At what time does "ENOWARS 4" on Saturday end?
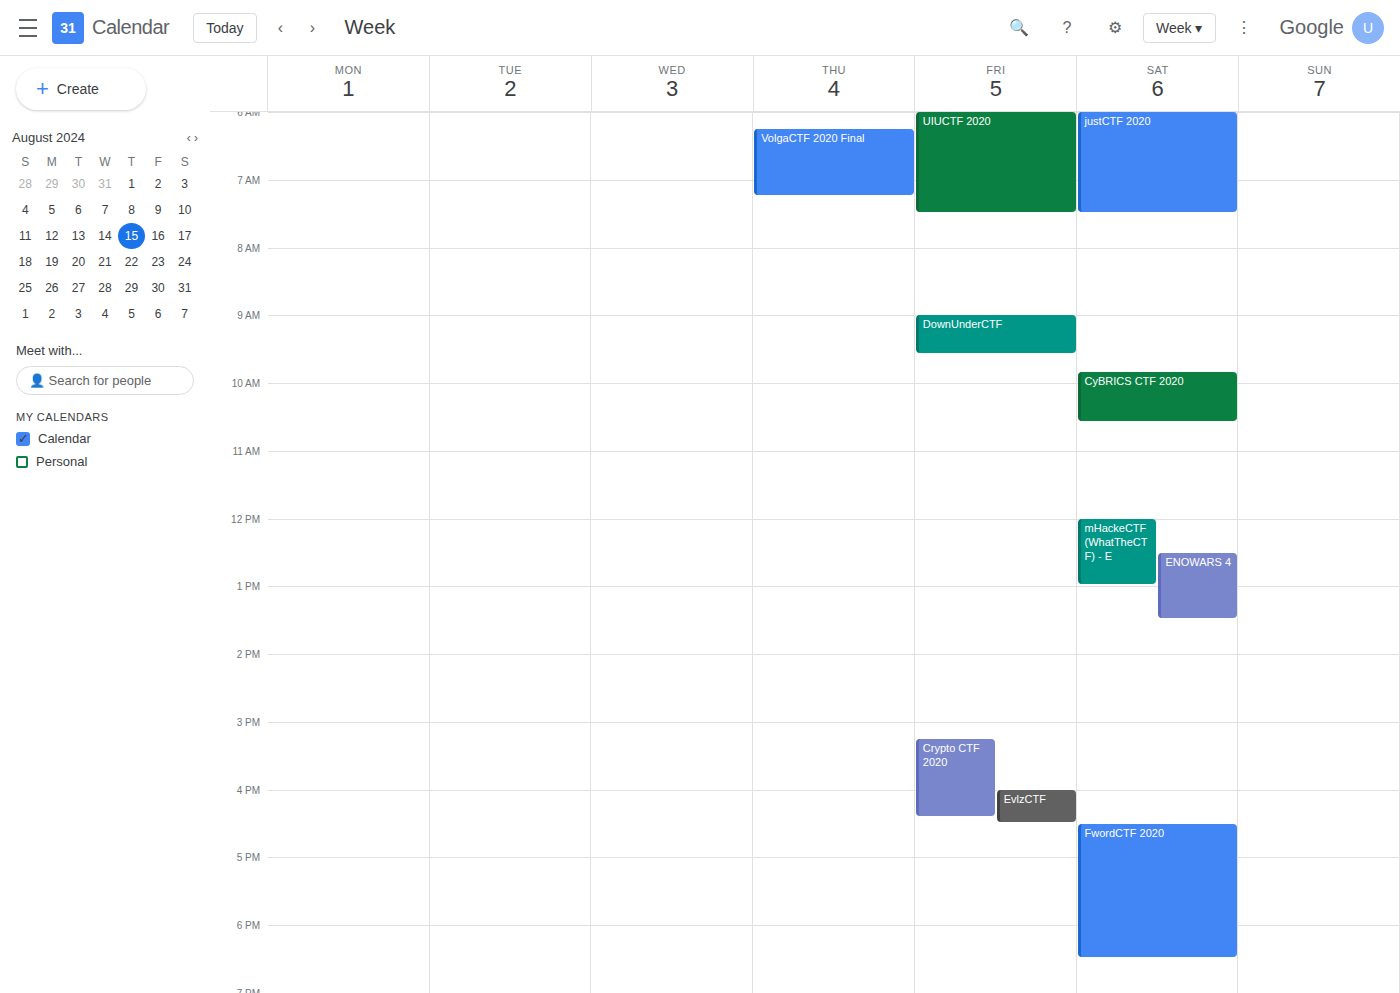
1:30 PM